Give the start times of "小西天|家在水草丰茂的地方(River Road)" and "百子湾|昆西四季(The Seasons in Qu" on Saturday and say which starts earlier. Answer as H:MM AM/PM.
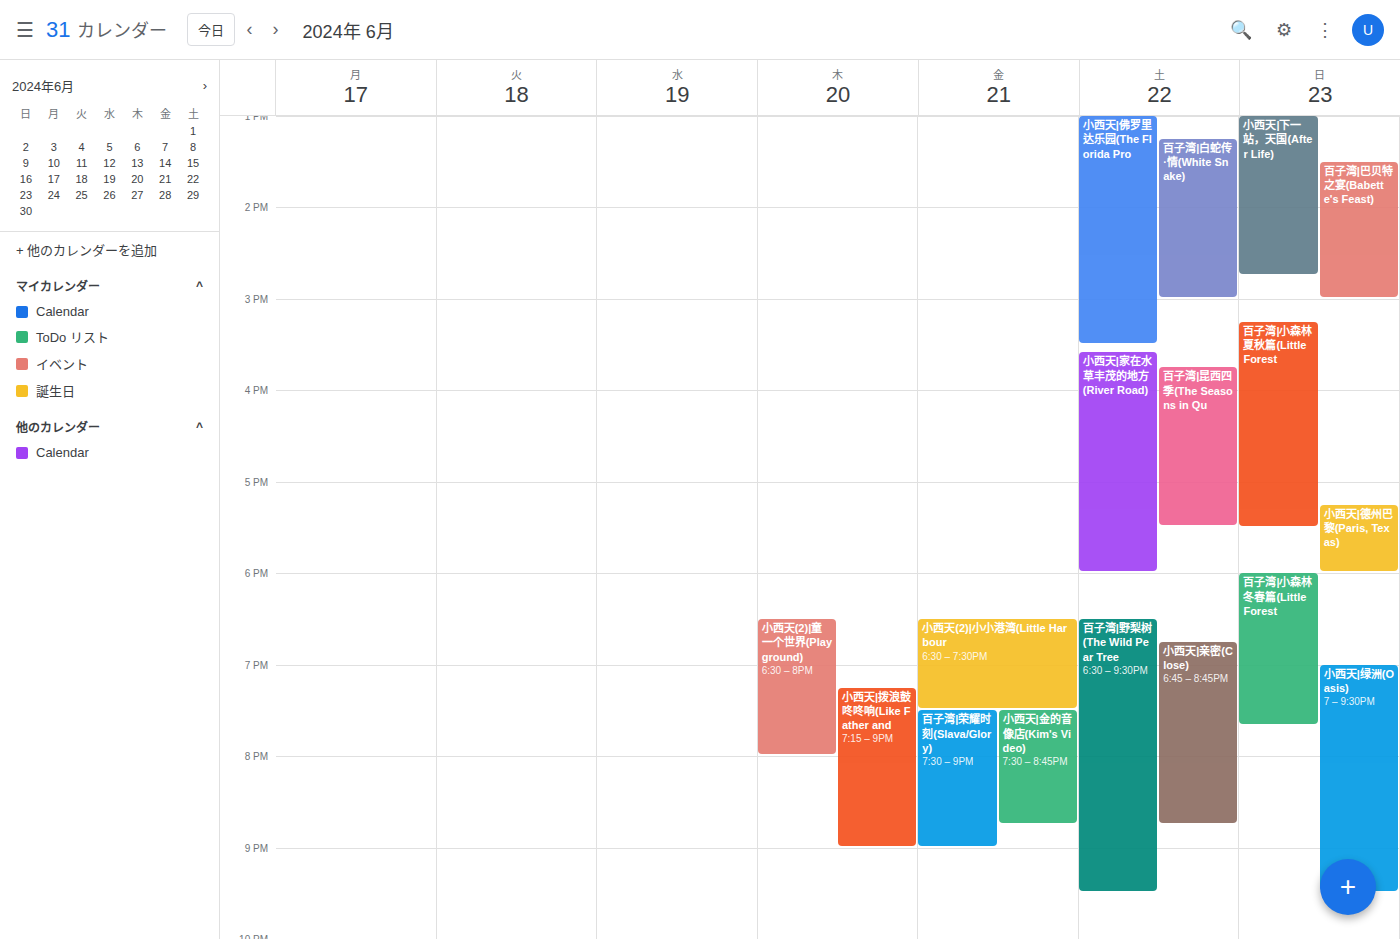
"小西天|家在水草丰茂的地方(River Road)" 3:35 PM; "百子湾|昆西四季(The Seasons in Qu" 3:45 PM.